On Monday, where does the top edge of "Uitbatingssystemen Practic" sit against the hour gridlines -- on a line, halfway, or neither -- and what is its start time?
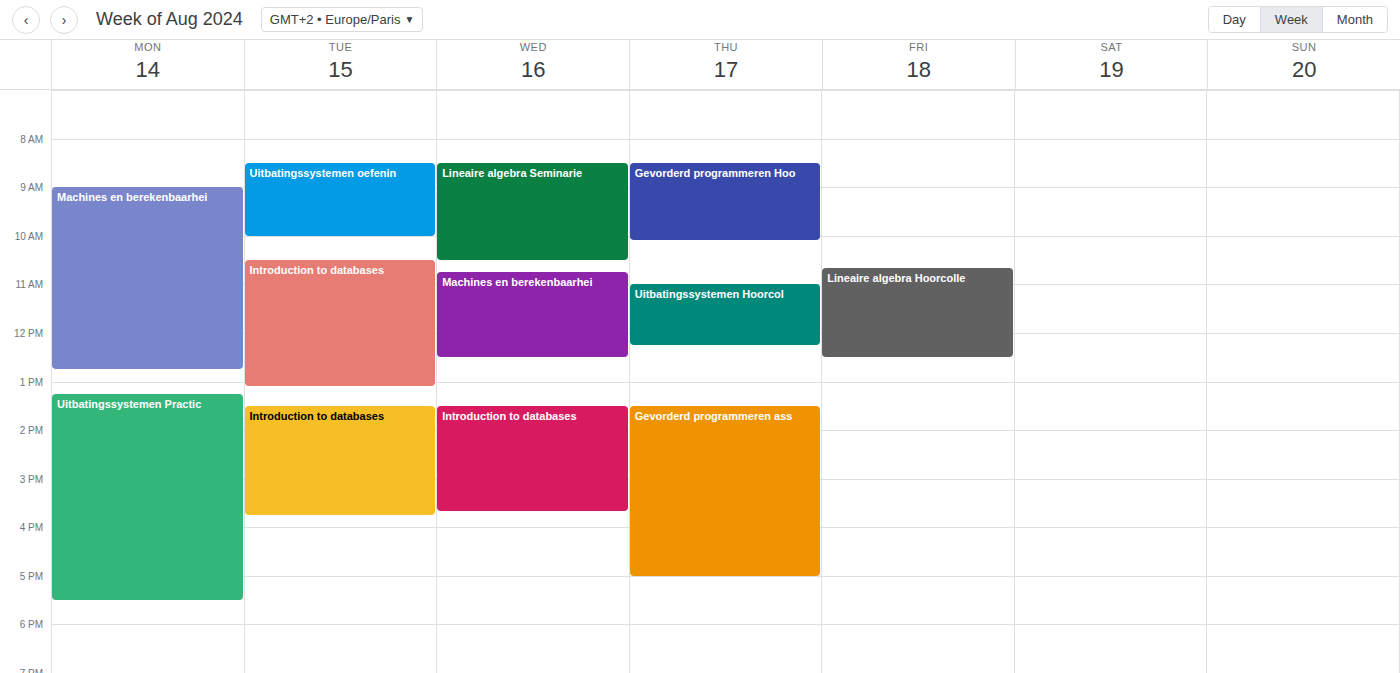
1:15 PM -- neither: a quarter of the way from the 1 PM line to the 2 PM line.